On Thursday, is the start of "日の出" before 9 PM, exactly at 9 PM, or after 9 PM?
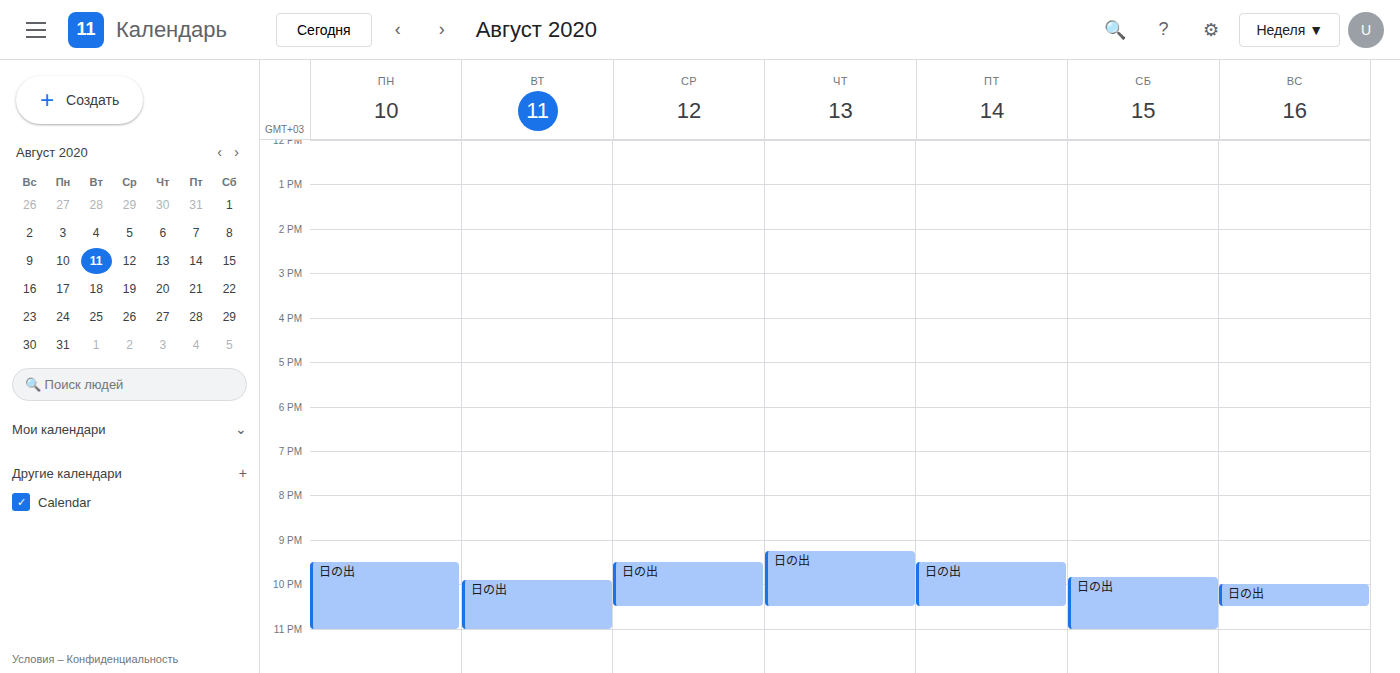
9:15 PM -- after 9 PM, 15 minutes below the 9 PM line.